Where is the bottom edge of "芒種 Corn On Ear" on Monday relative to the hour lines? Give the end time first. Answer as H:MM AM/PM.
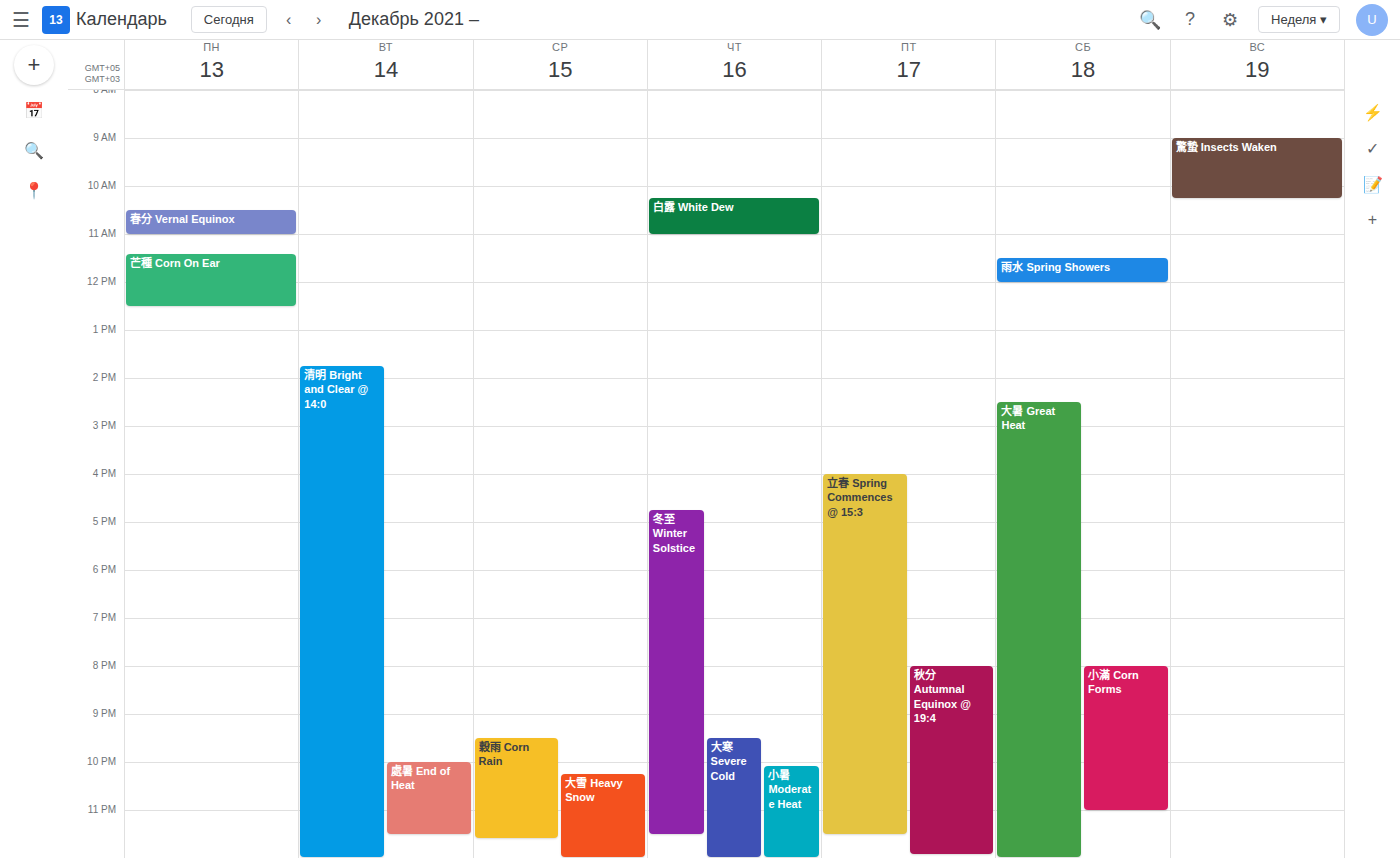
12:30 PM -- halfway between the 12 PM and 1 PM lines.